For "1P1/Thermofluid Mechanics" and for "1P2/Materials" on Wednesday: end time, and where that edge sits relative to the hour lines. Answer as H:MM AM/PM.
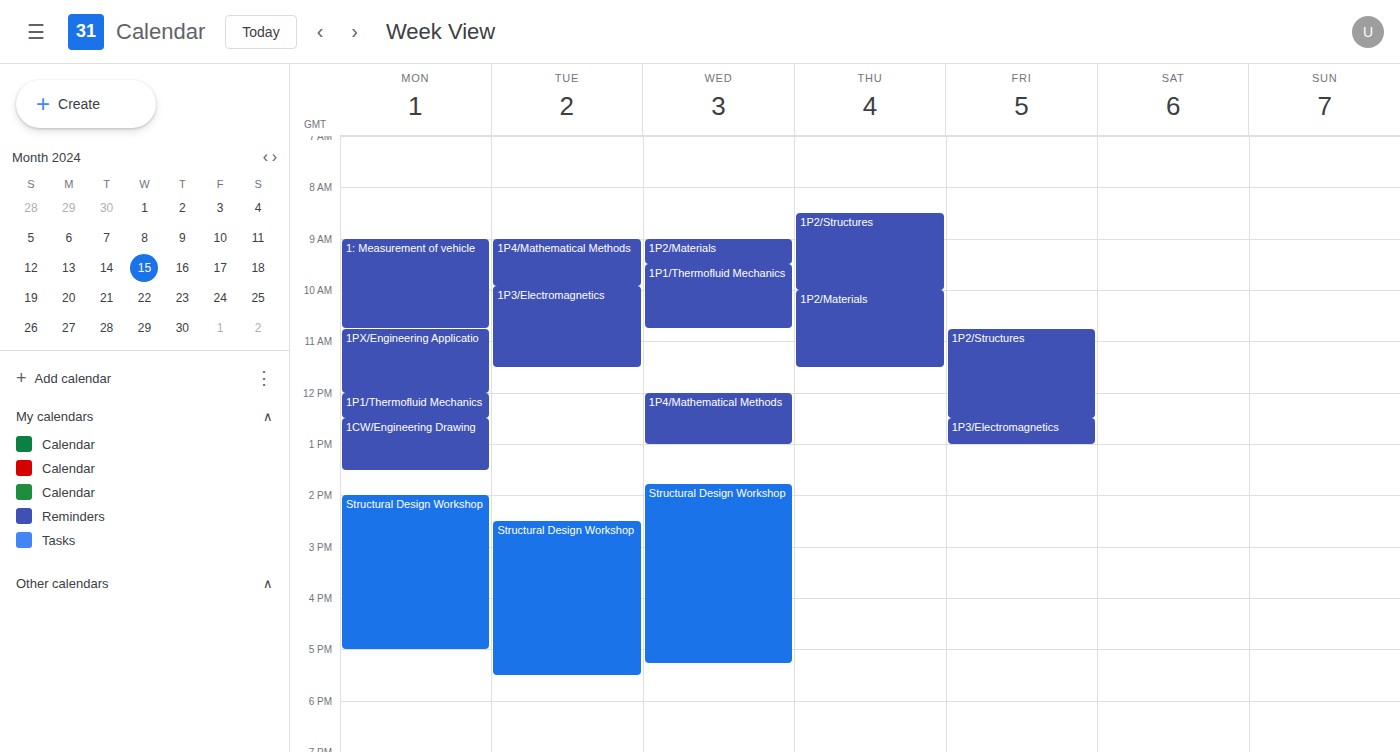
"1P1/Thermofluid Mechanics": 10:45 AM, neither: three quarters of the way from the 10 AM line to the 11 AM line. "1P2/Materials": 9:30 AM, halfway between the 9 AM and 10 AM lines.